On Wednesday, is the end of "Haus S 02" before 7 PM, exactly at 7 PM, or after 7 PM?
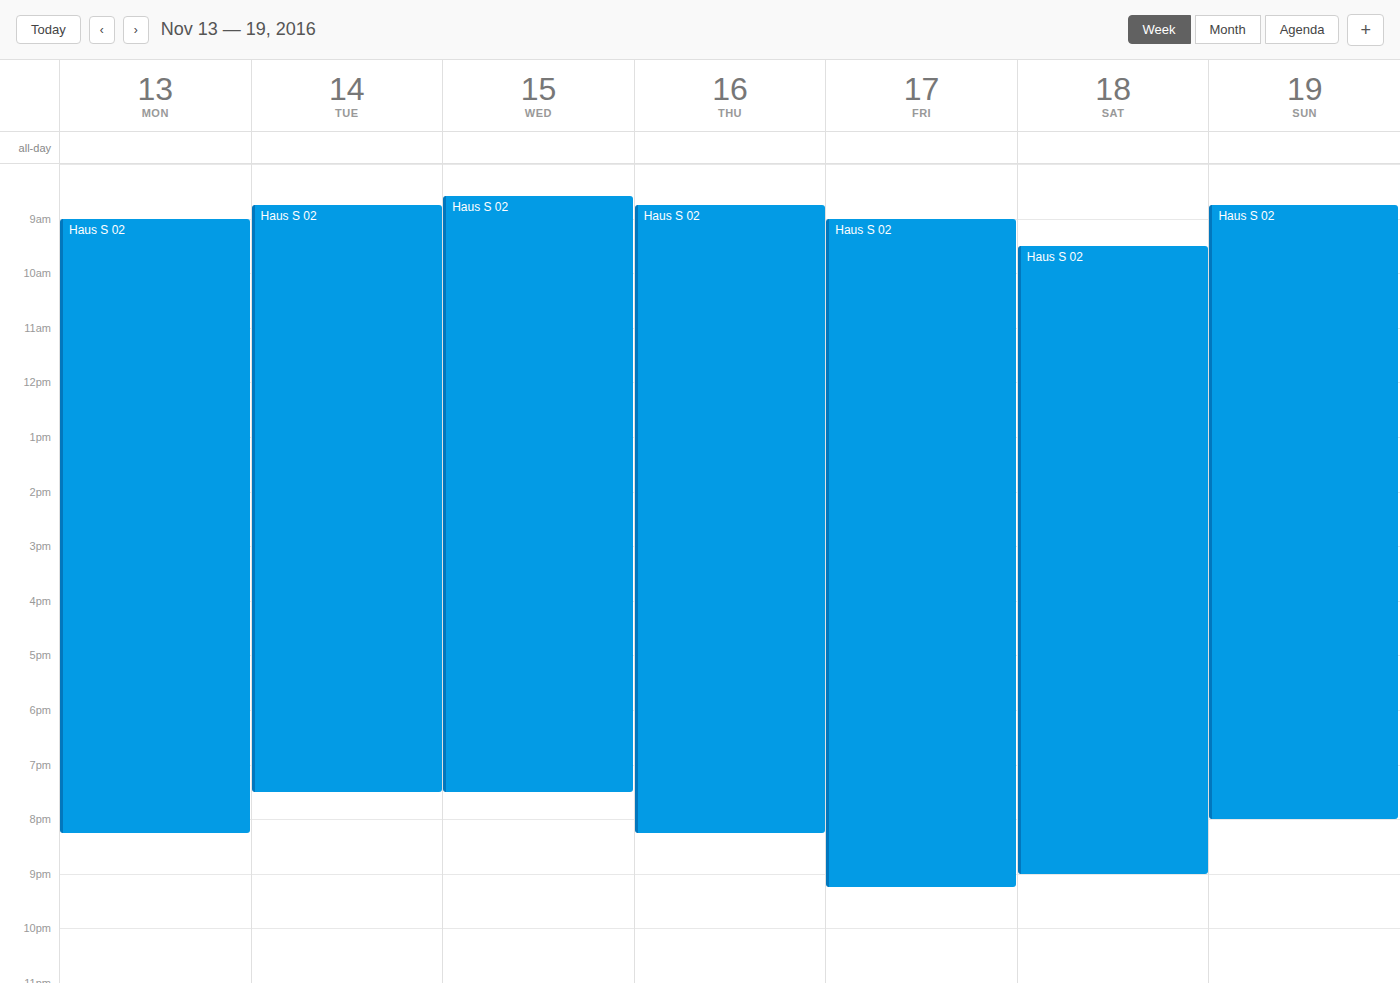
7:30 PM -- after 7 PM, 30 minutes below the 7 PM line.